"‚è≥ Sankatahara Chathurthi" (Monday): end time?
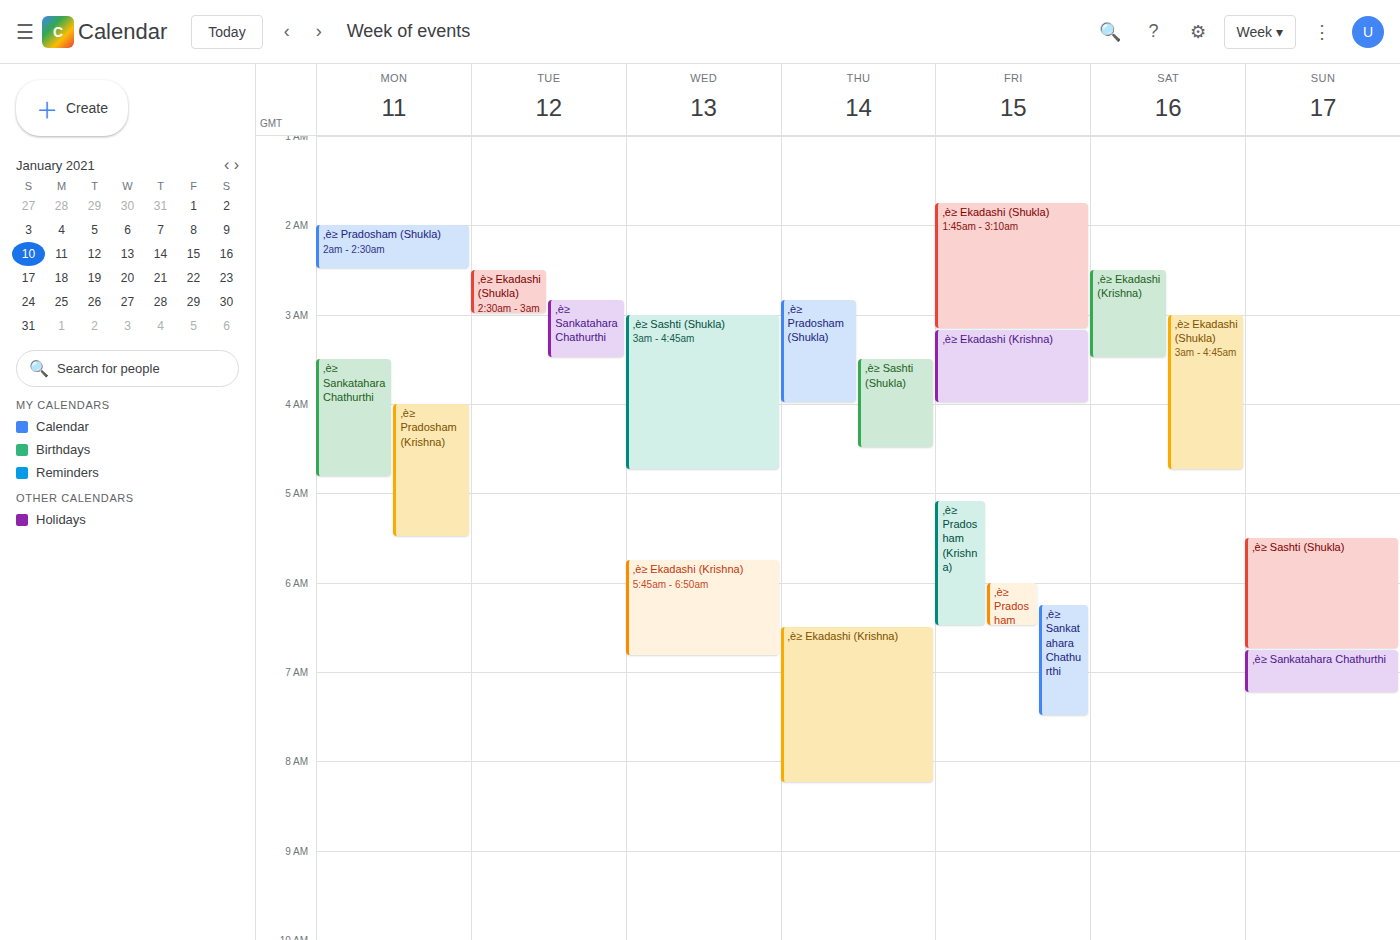
04:50